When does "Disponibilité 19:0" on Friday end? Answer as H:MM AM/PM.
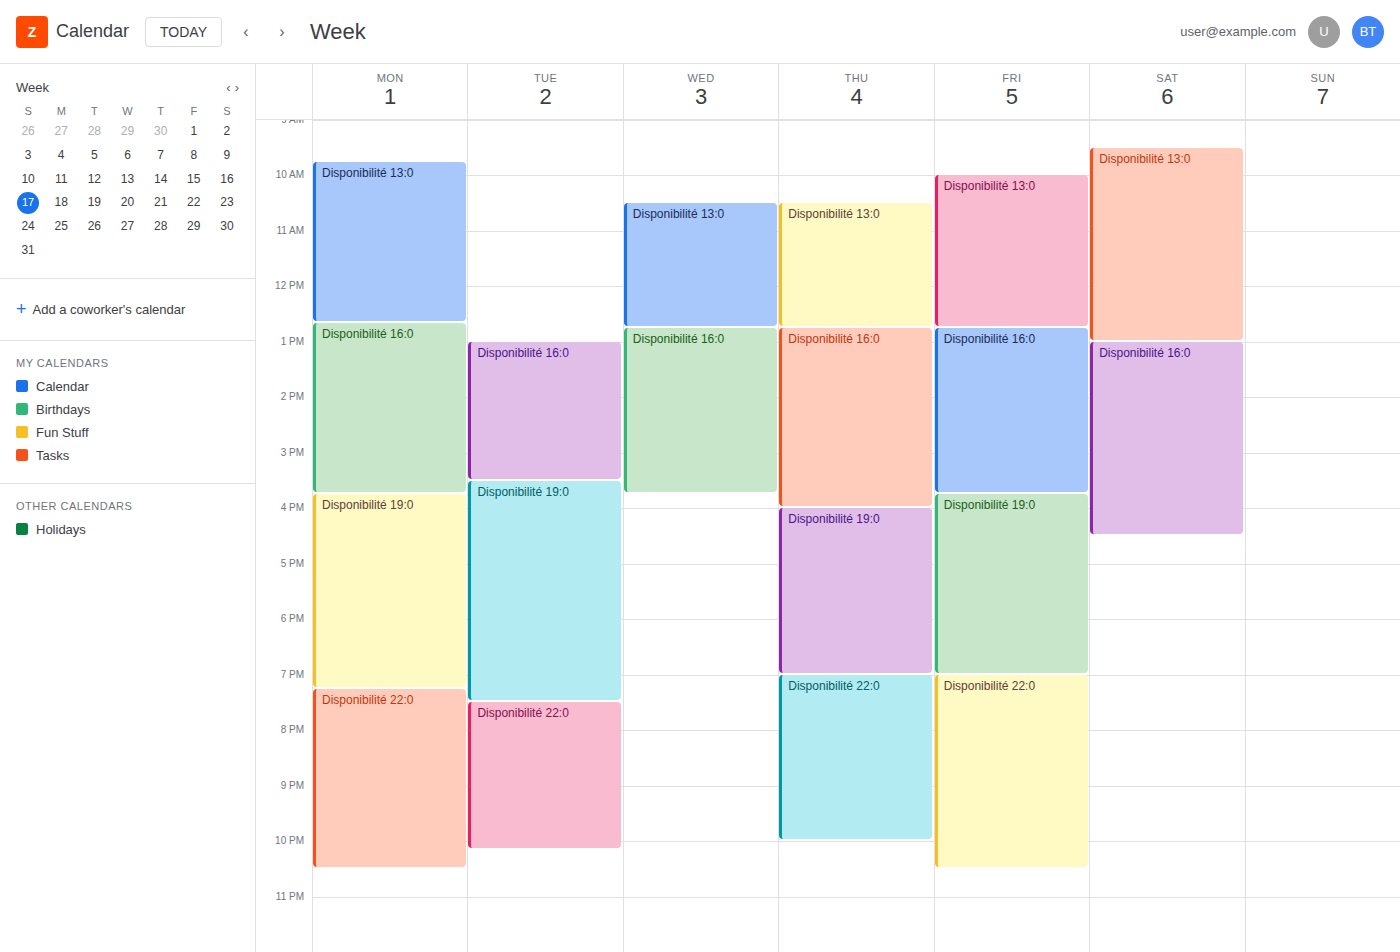
7:00 PM